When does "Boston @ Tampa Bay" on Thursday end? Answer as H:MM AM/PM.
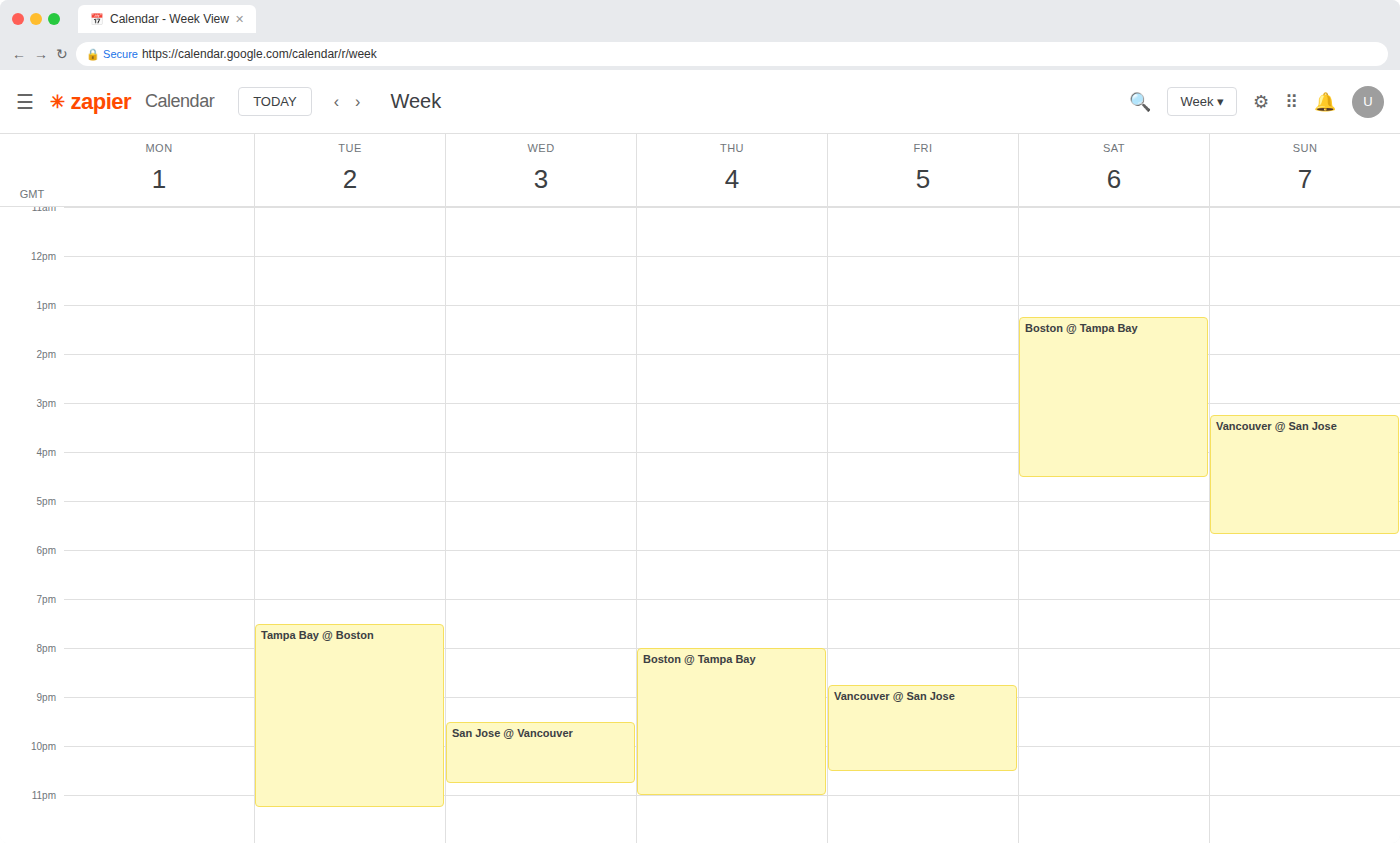
11:00 PM